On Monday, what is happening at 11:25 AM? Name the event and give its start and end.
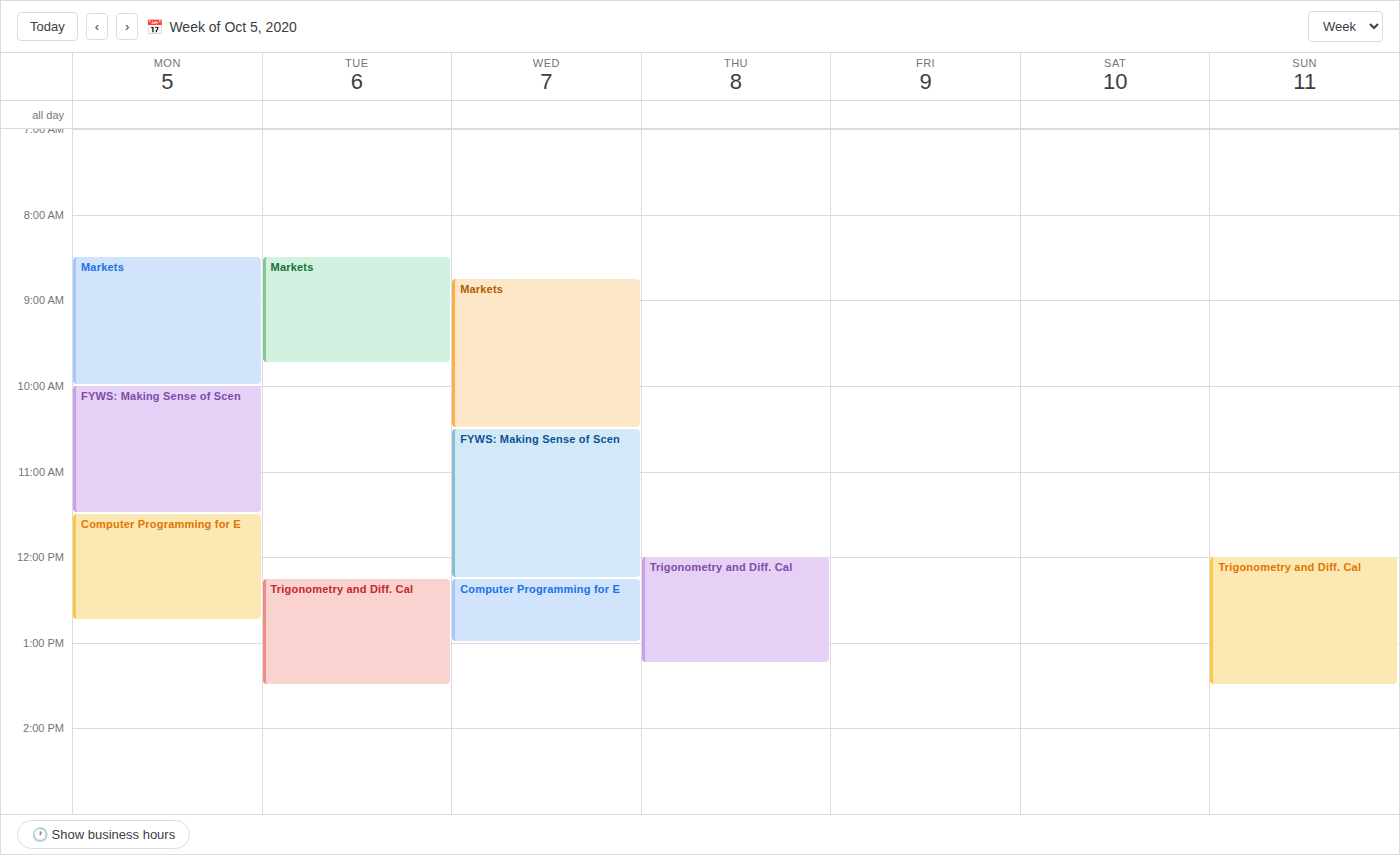
"FYWS: Making Sense of Scen", 10:00 AM to 11:30 AM